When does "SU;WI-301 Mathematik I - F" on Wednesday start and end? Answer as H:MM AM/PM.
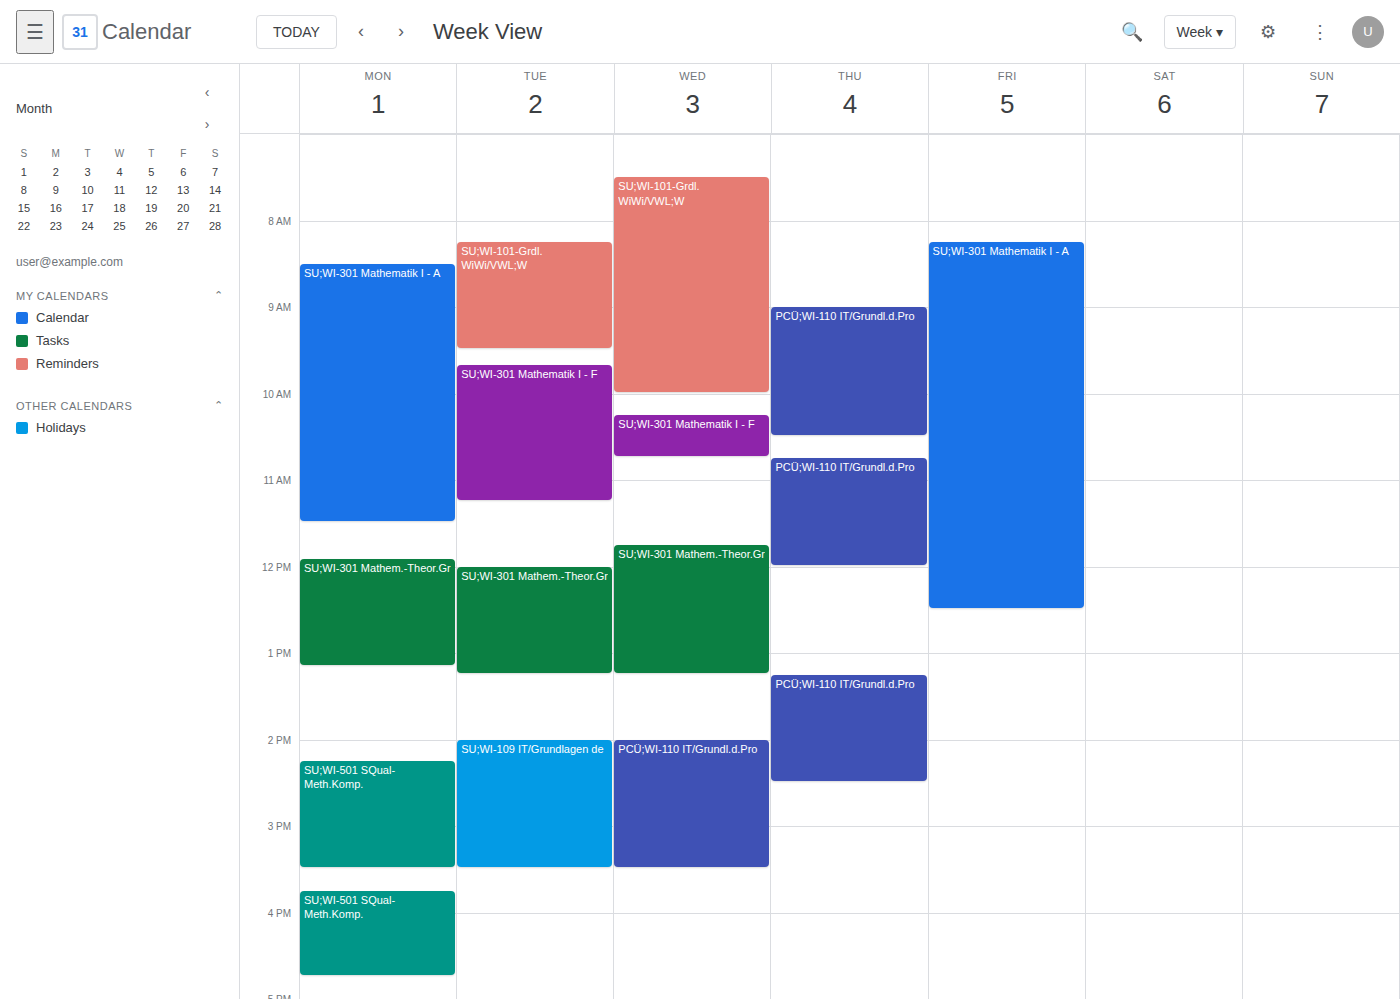
10:15 AM to 10:45 AM